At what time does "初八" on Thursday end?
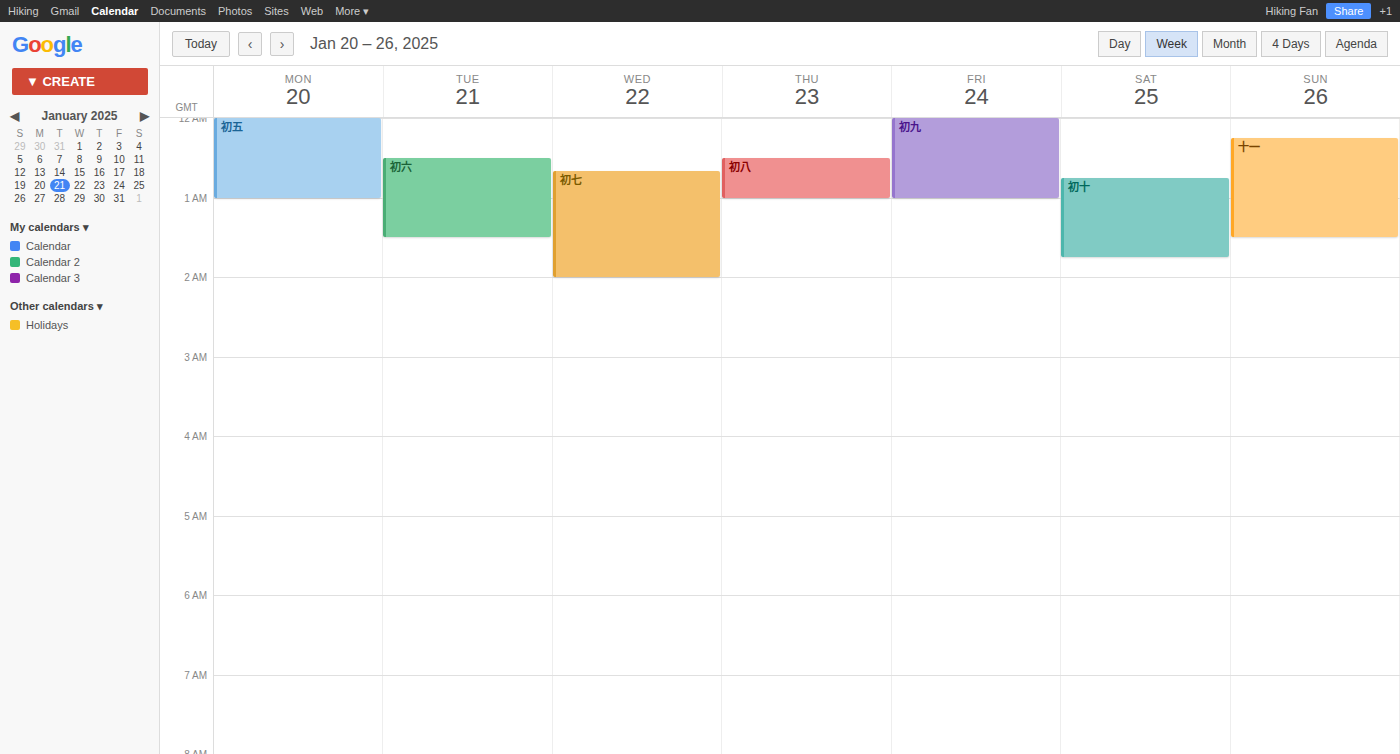
1:00 AM